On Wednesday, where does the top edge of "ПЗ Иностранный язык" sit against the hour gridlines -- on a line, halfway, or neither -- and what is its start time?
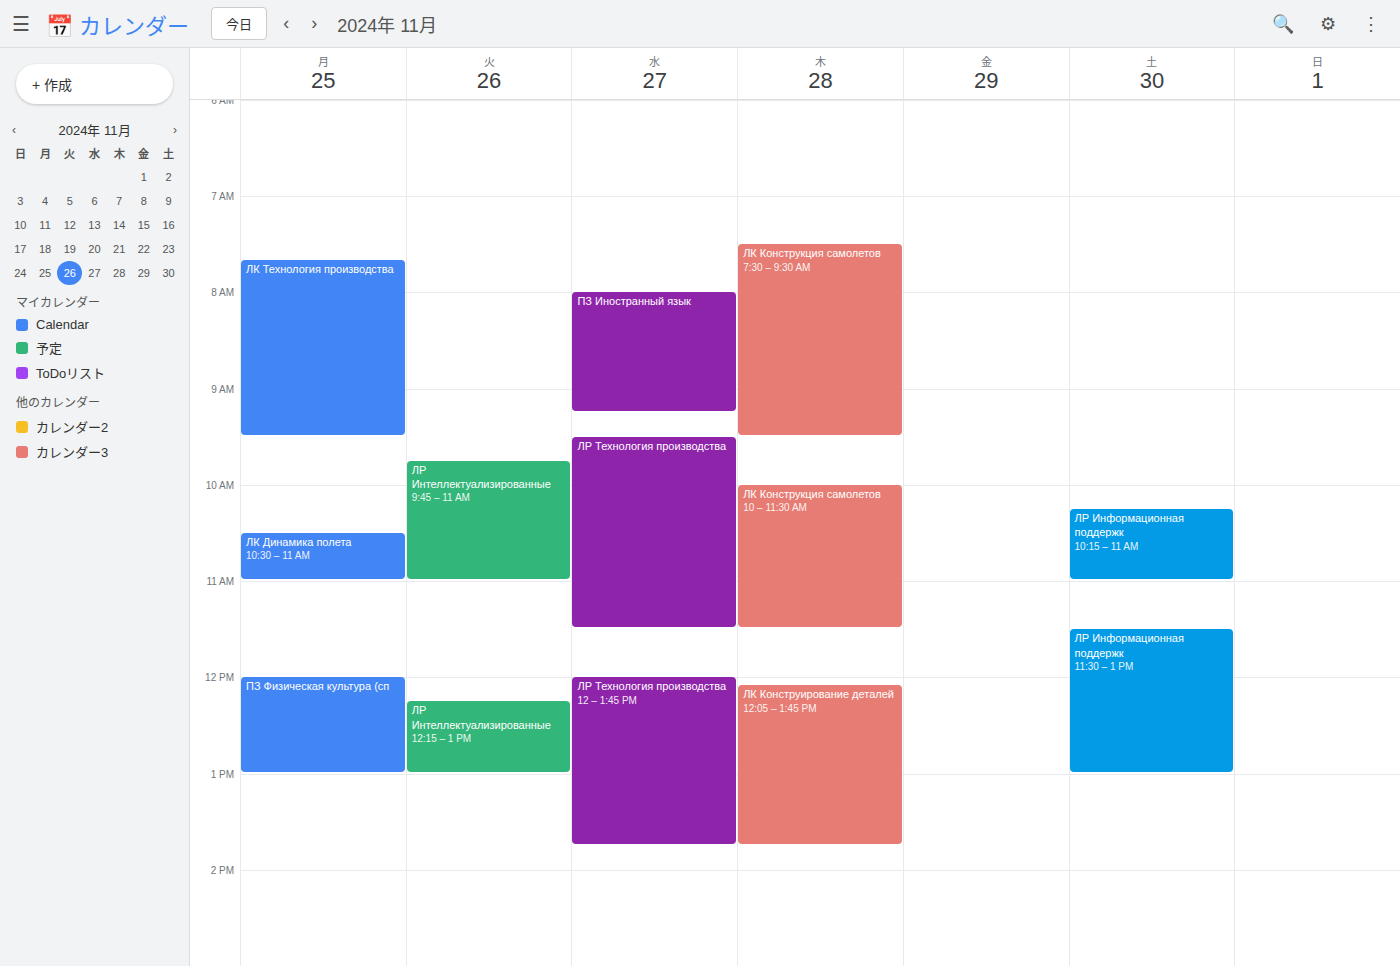
8:00 AM -- exactly on the 8 AM line.